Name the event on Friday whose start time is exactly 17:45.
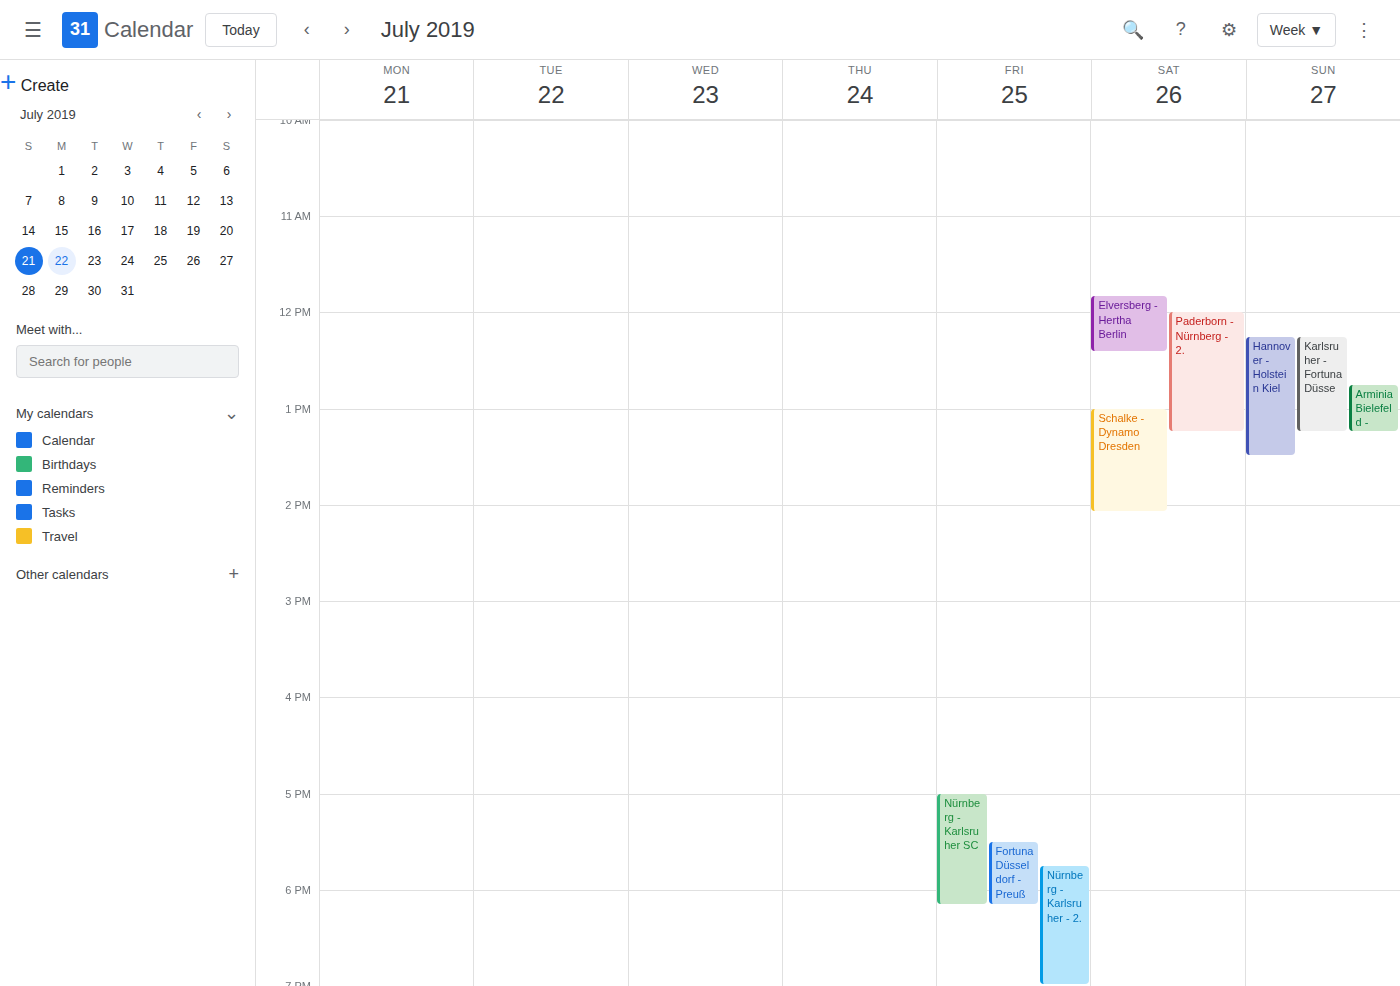
"Nürnberg - Karlsruher - 2."